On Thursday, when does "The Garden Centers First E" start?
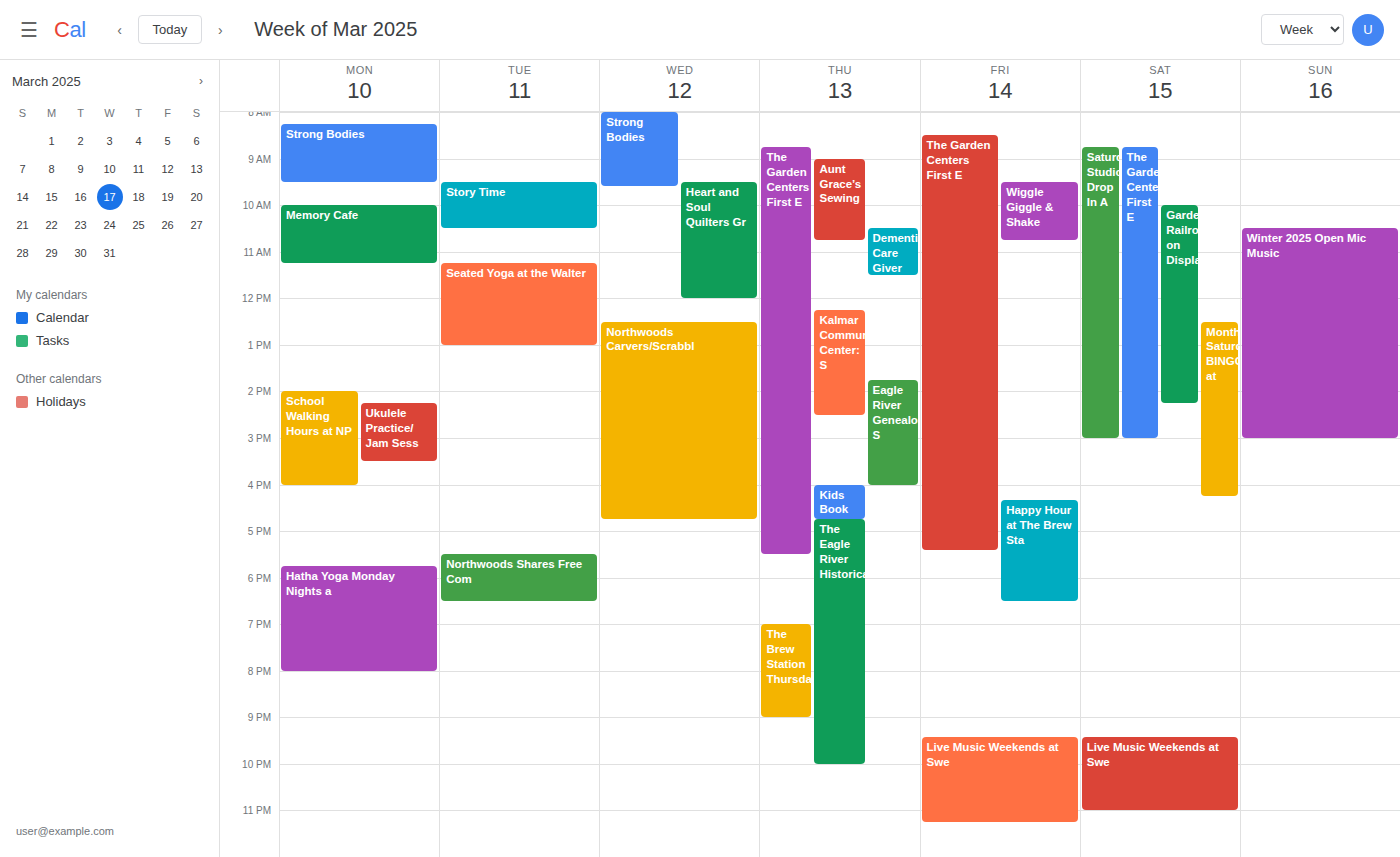
8:45 AM